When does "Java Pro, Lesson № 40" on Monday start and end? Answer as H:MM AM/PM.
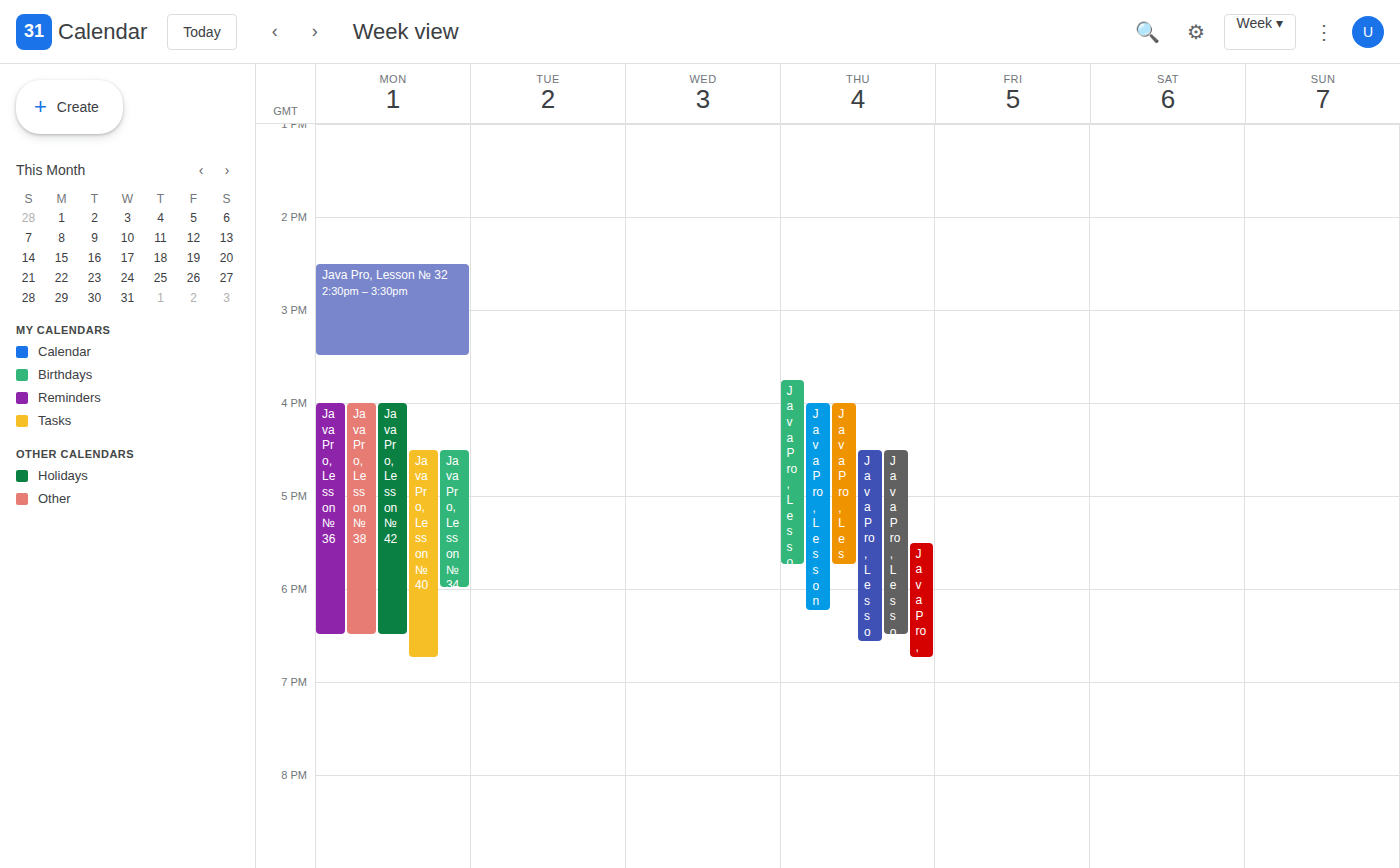
4:30 PM to 6:45 PM